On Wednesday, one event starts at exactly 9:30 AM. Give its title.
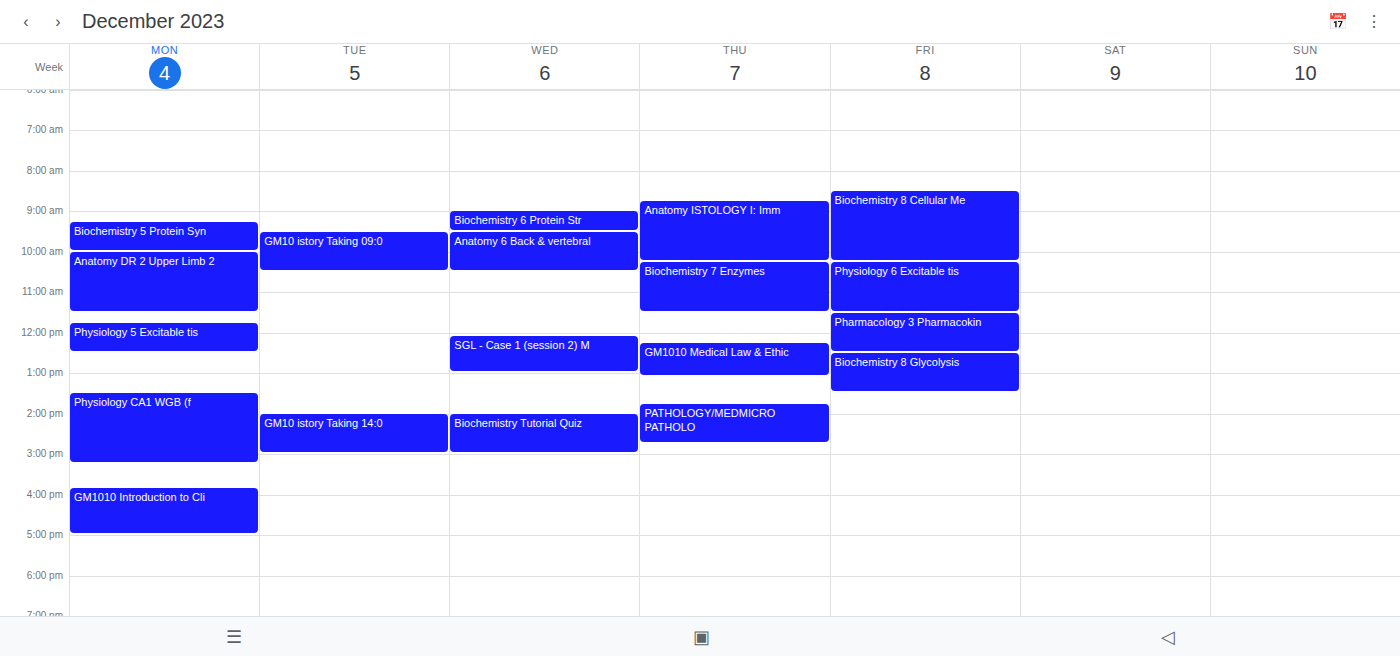
"Anatomy 6 Back & vertebral"